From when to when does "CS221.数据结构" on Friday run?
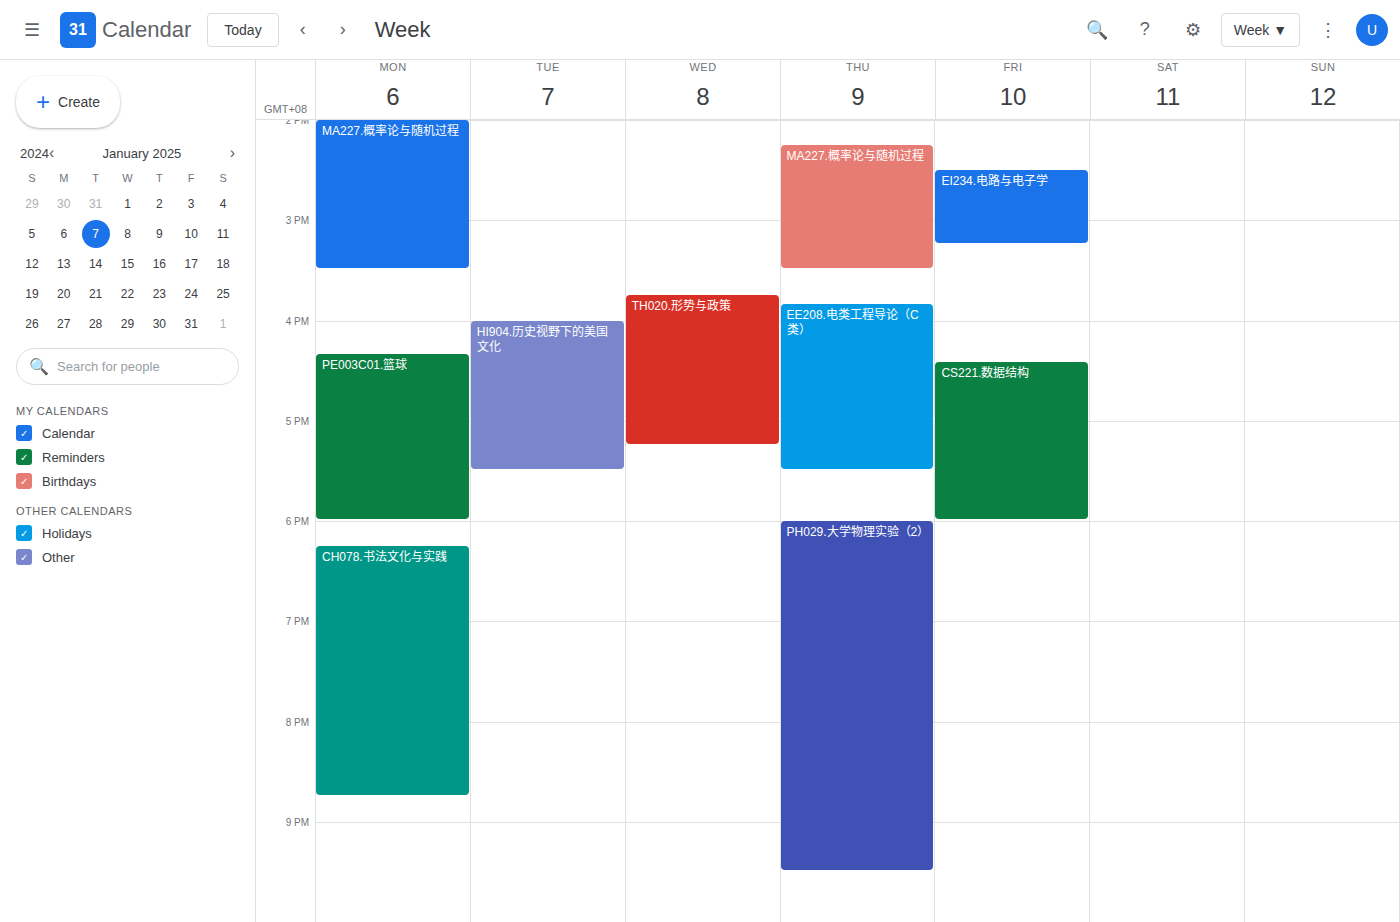
4:25 PM to 6:00 PM